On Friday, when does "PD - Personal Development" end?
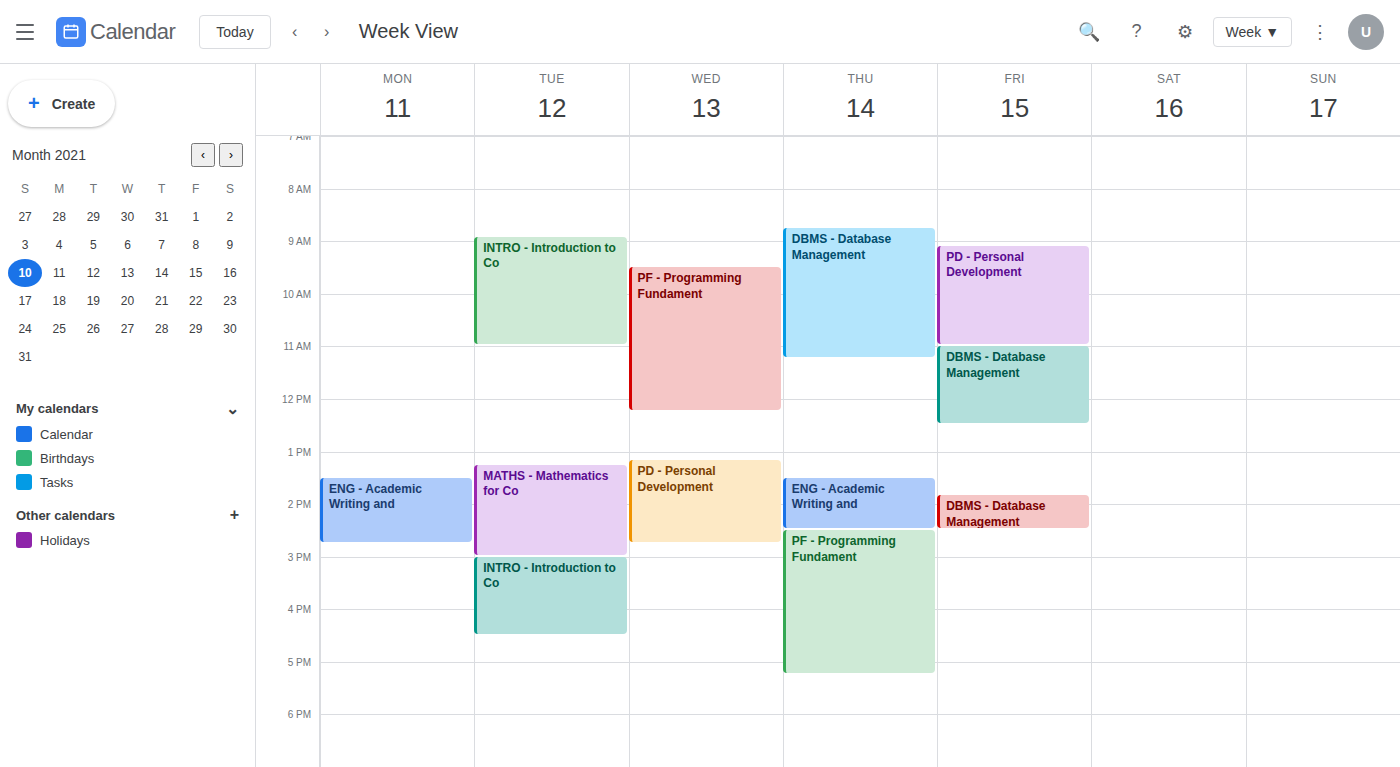
11:00 AM